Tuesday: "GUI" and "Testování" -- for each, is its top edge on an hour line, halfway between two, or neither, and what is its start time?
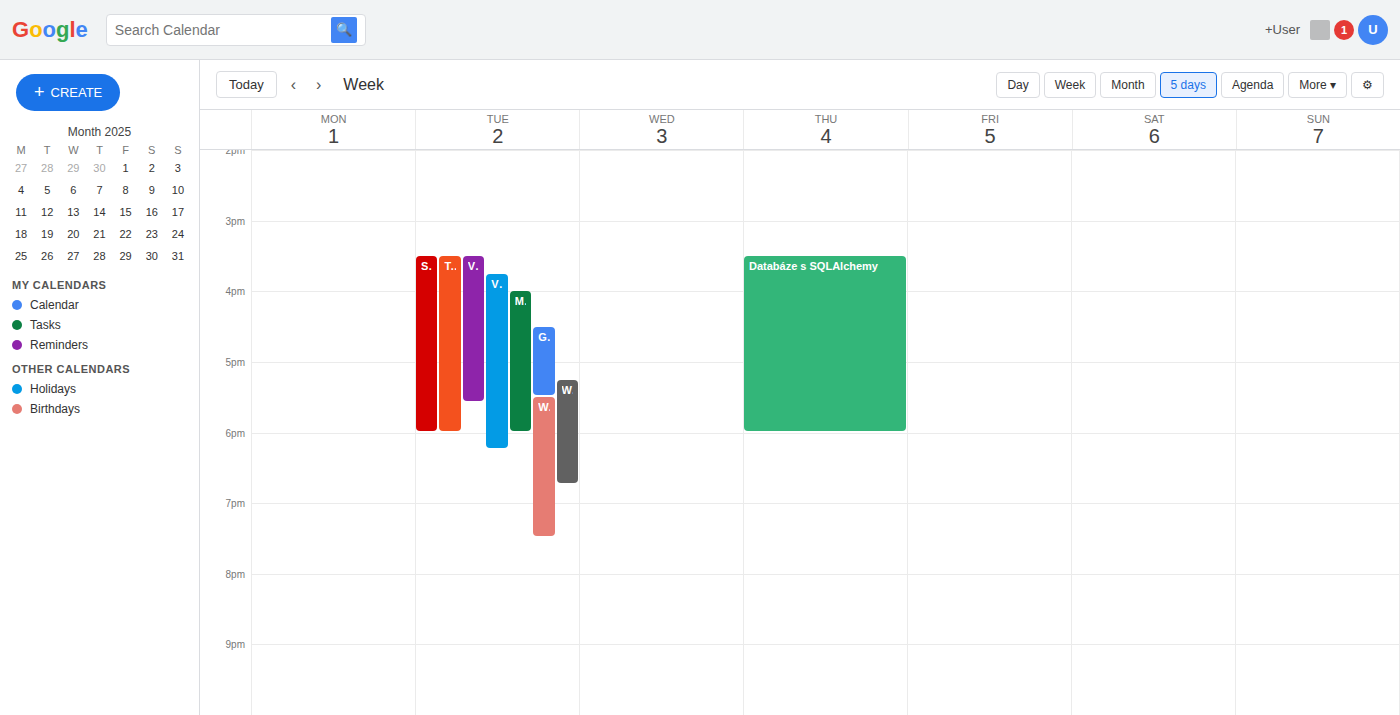
"GUI": 16:30, halfway between the 16:00 and 17:00 lines. "Testování": 15:30, halfway between the 15:00 and 16:00 lines.